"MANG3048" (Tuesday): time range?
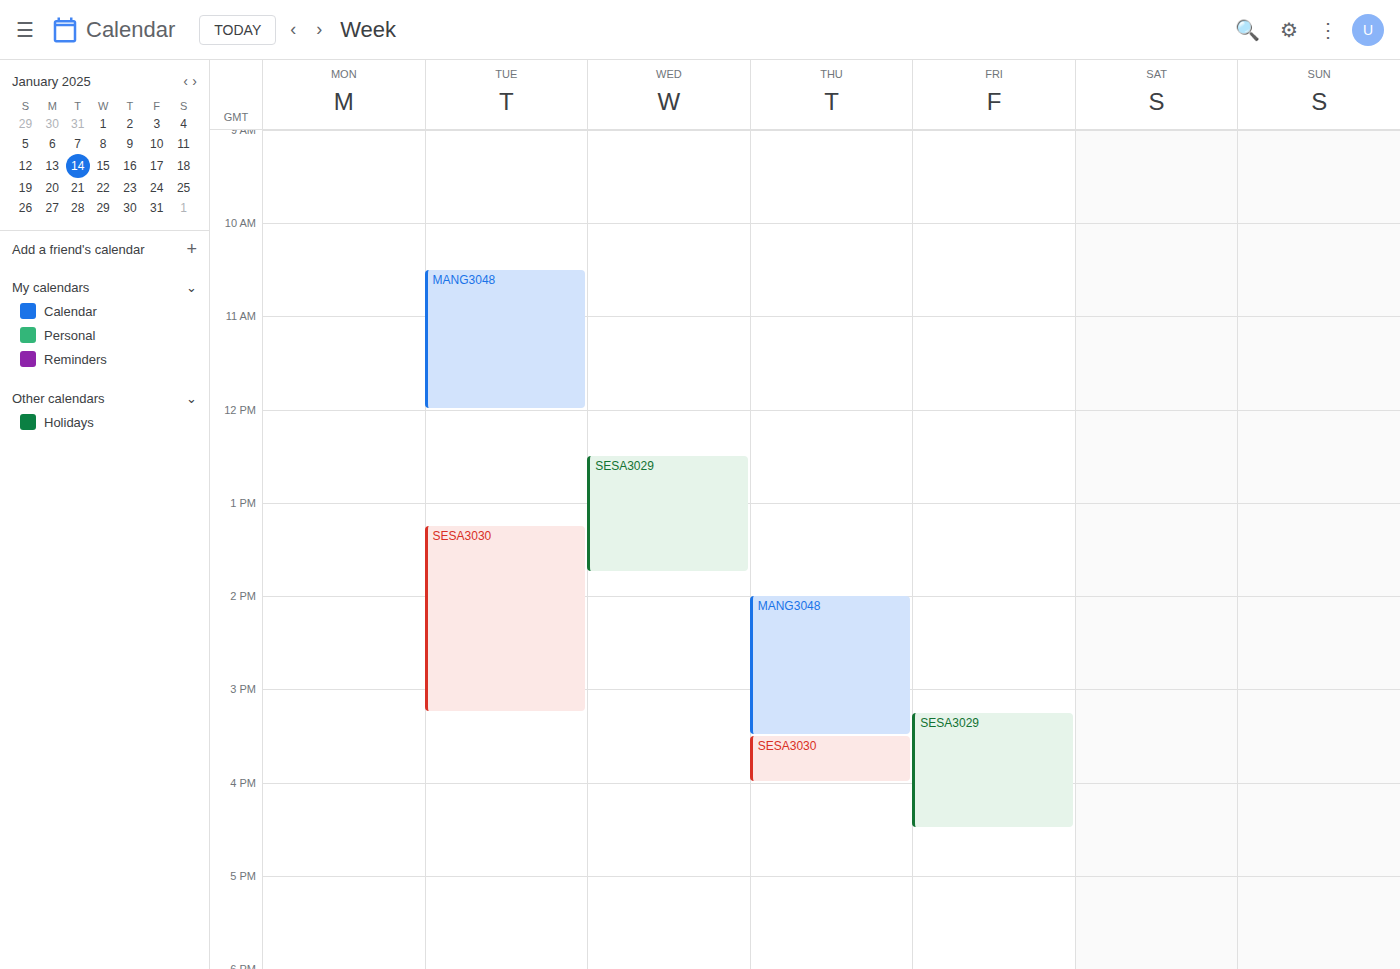
10:30 AM to 12:00 PM